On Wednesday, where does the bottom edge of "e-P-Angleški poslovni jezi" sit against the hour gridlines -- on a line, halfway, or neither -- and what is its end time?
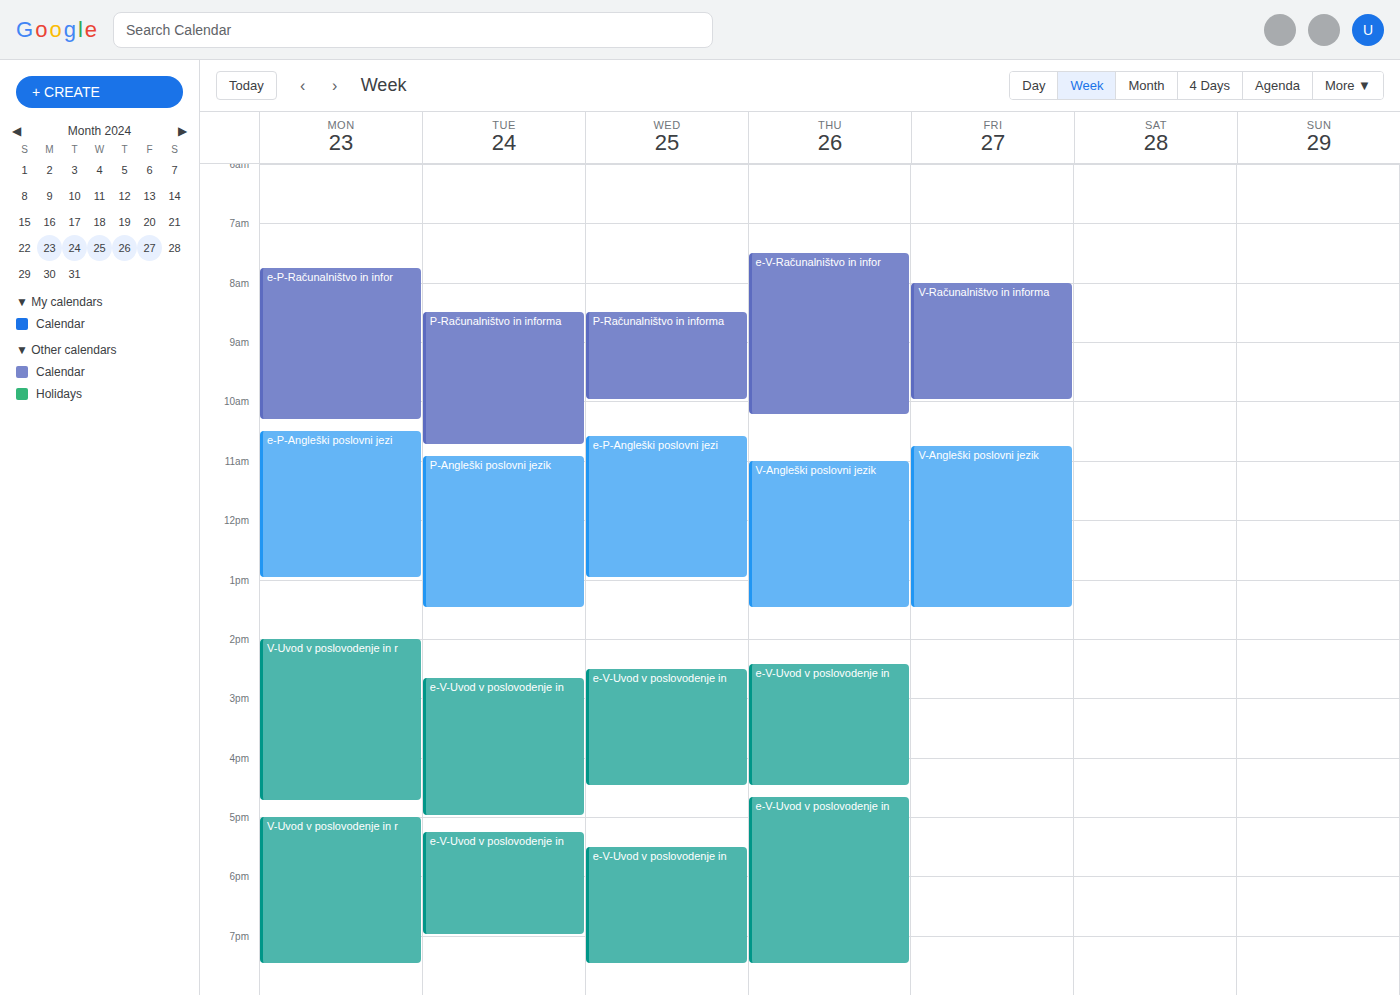
1:00 PM -- exactly on the 1 PM line.